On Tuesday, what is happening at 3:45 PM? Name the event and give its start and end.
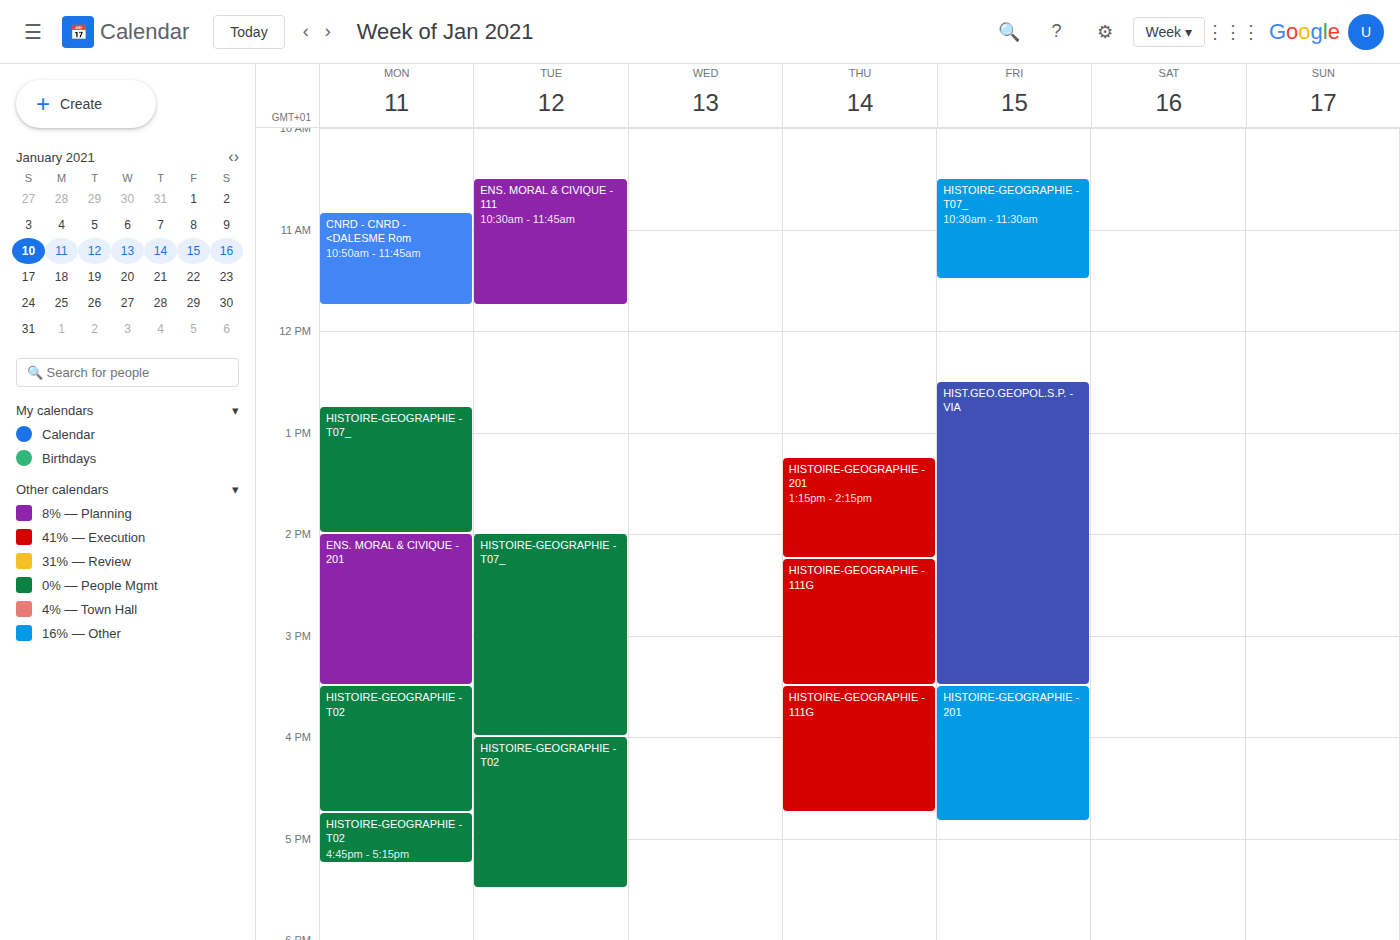
"HISTOIRE-GEOGRAPHIE - T07_", 2:00 PM to 4:00 PM